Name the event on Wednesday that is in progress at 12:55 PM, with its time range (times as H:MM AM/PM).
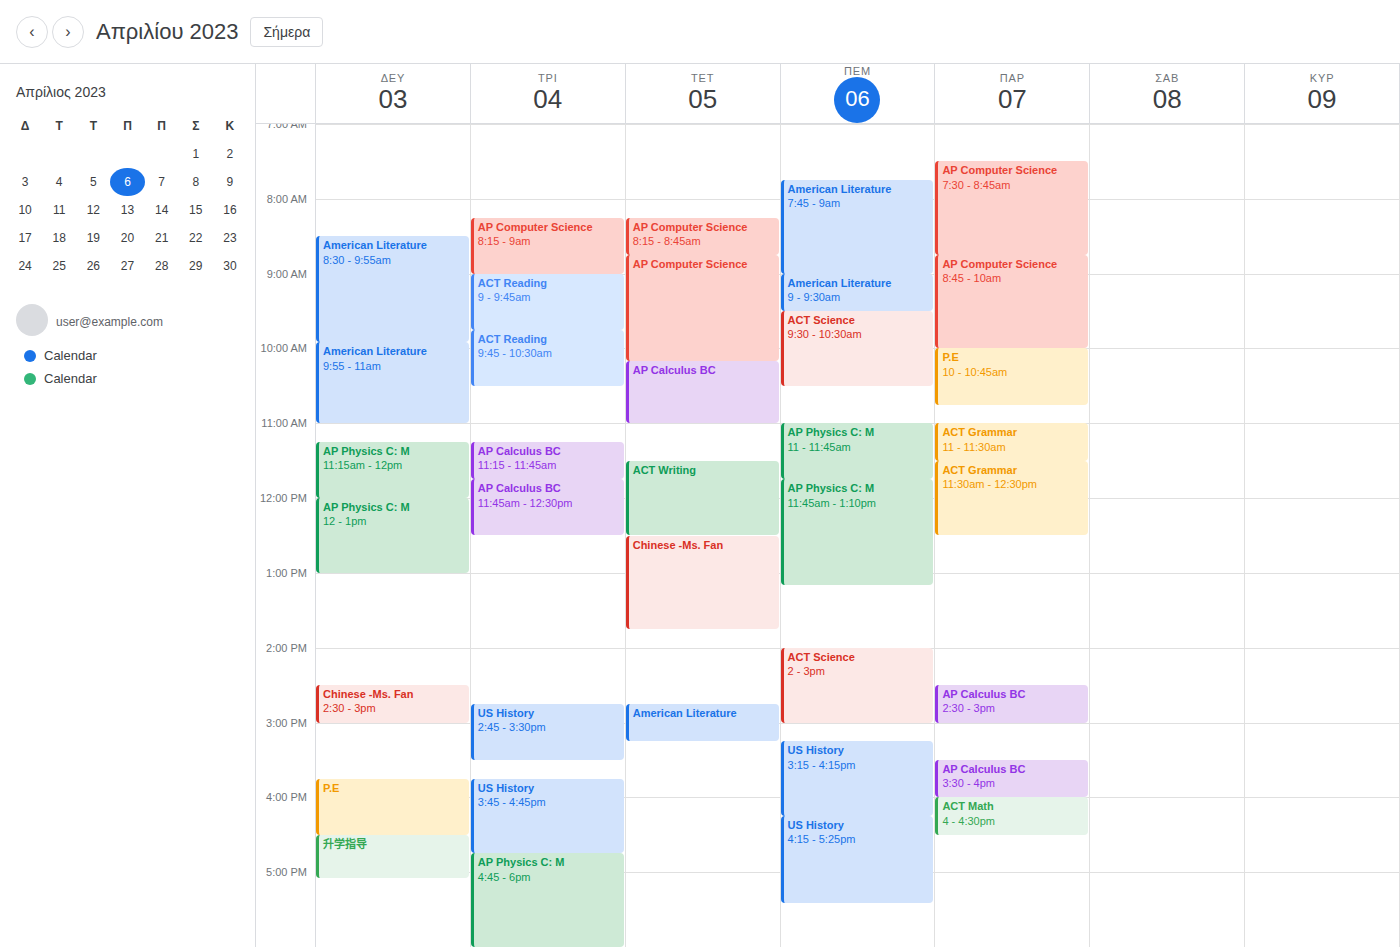
"Chinese -Ms. Fan", 12:30 PM to 1:45 PM